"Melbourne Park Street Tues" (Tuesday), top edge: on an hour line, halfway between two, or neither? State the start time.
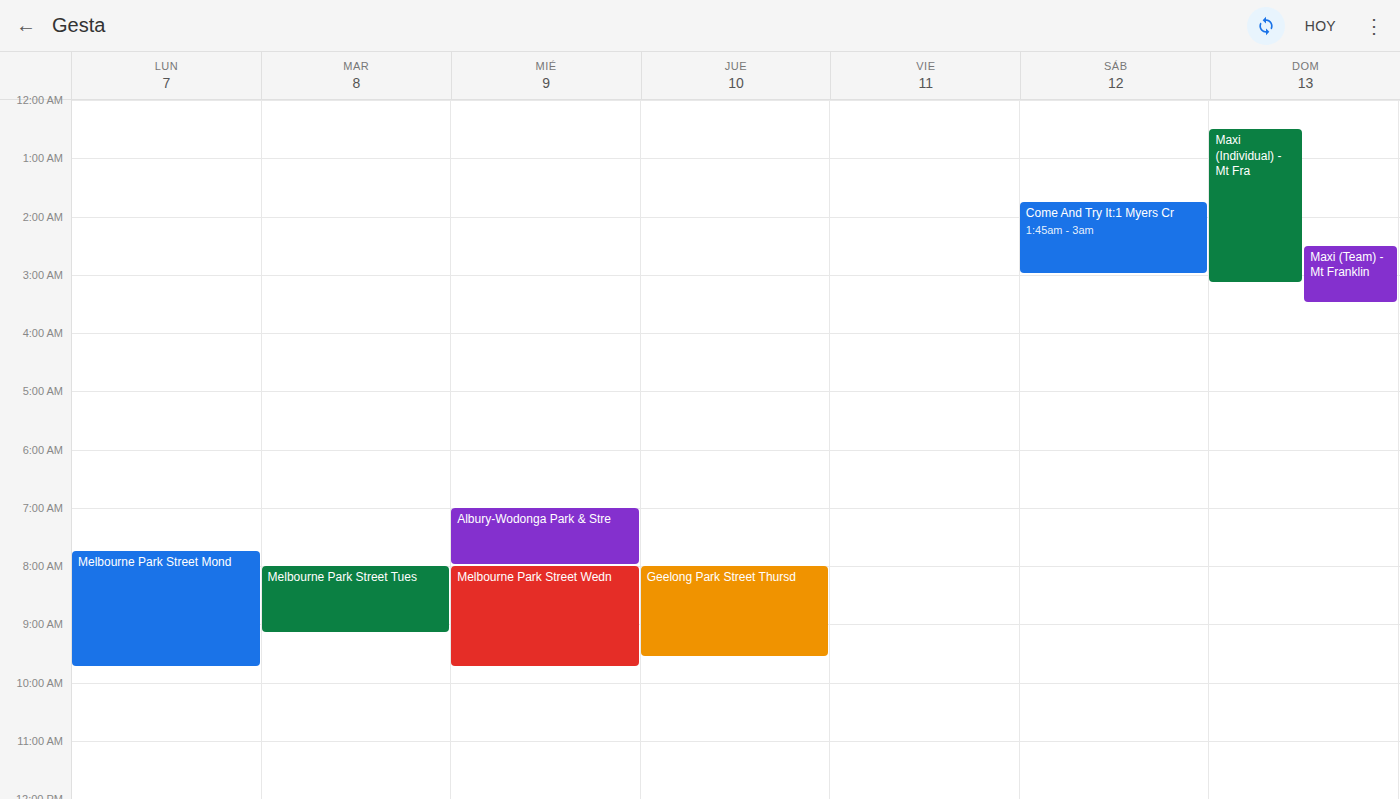
8:00 AM -- exactly on the 8 AM line.